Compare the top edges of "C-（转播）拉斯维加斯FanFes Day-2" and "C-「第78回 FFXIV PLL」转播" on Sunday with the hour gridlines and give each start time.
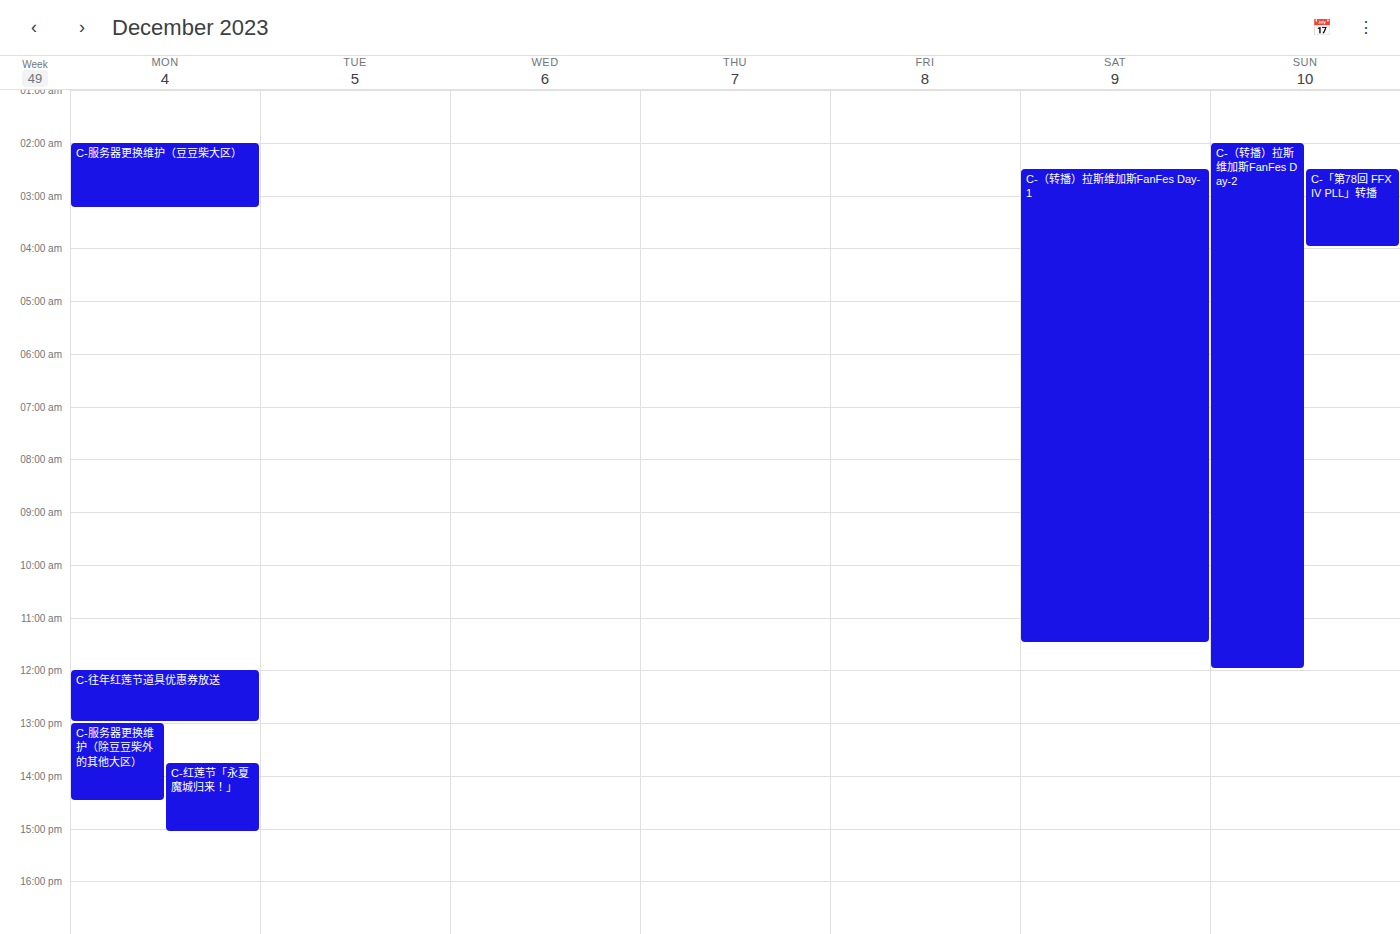
"C-（转播）拉斯维加斯FanFes Day-2": 02:00, exactly on the 02:00 line. "C-「第78回 FFXIV PLL」转播": 02:30, halfway between the 02:00 and 03:00 lines.